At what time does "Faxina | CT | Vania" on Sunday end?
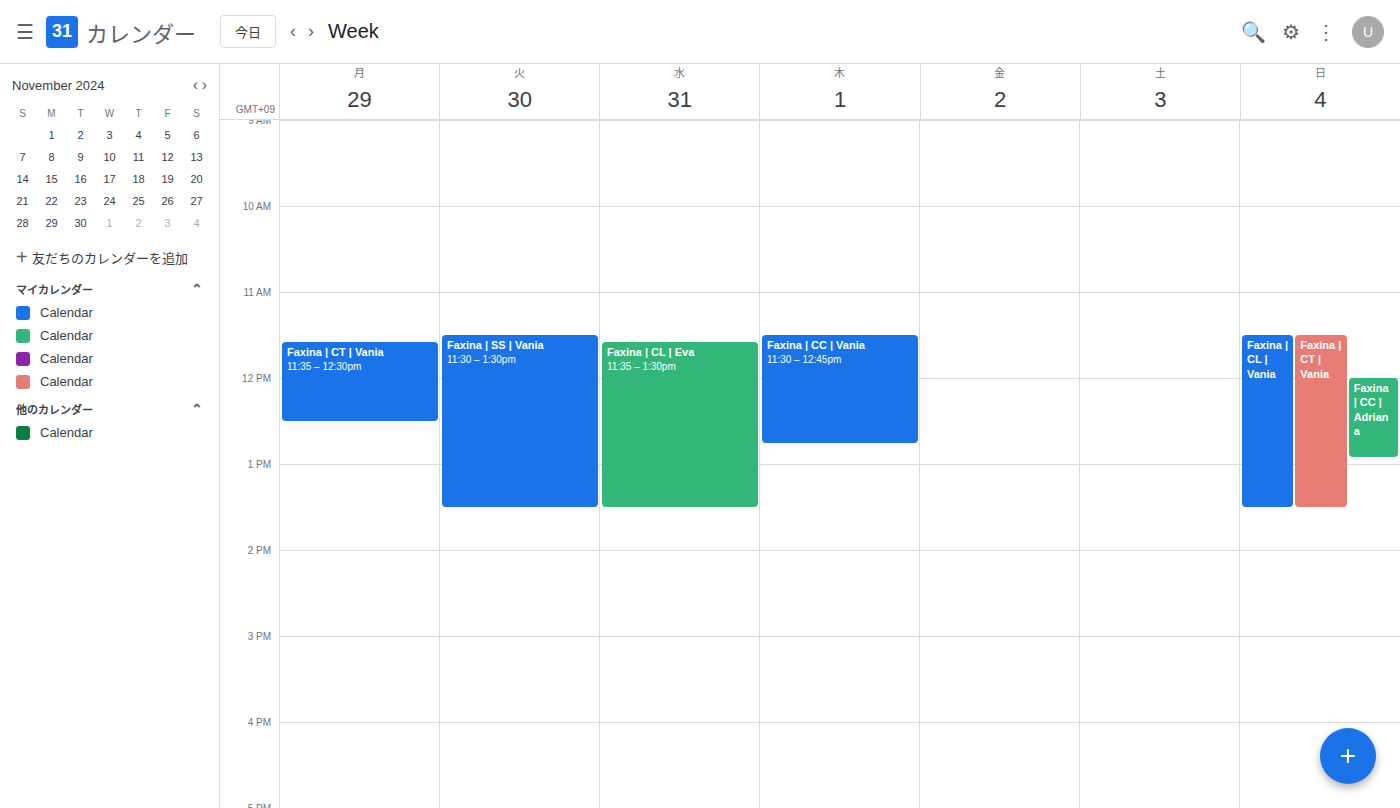
1:30 PM